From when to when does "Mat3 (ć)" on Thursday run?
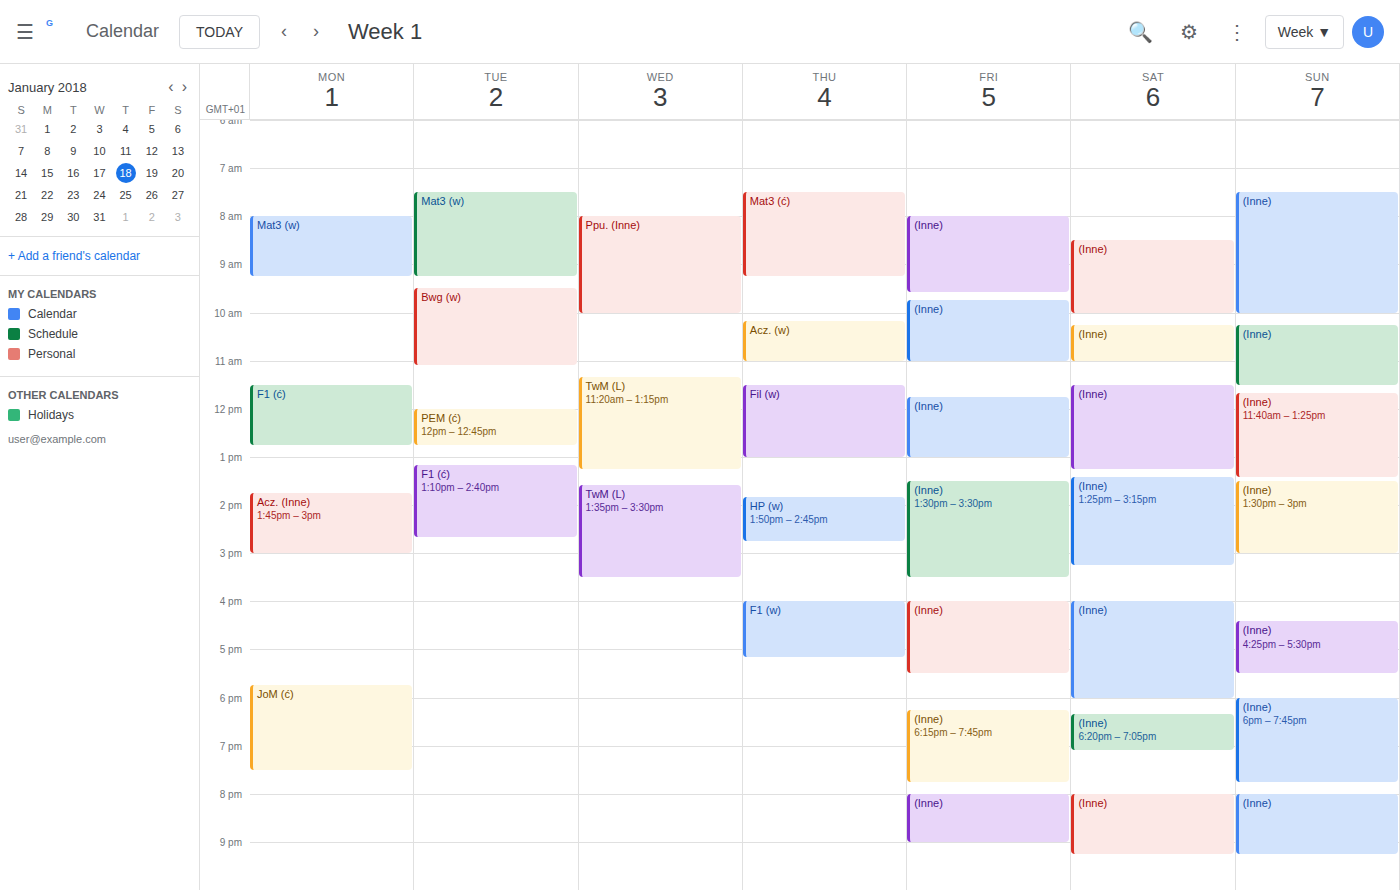
7:30 AM to 9:15 AM